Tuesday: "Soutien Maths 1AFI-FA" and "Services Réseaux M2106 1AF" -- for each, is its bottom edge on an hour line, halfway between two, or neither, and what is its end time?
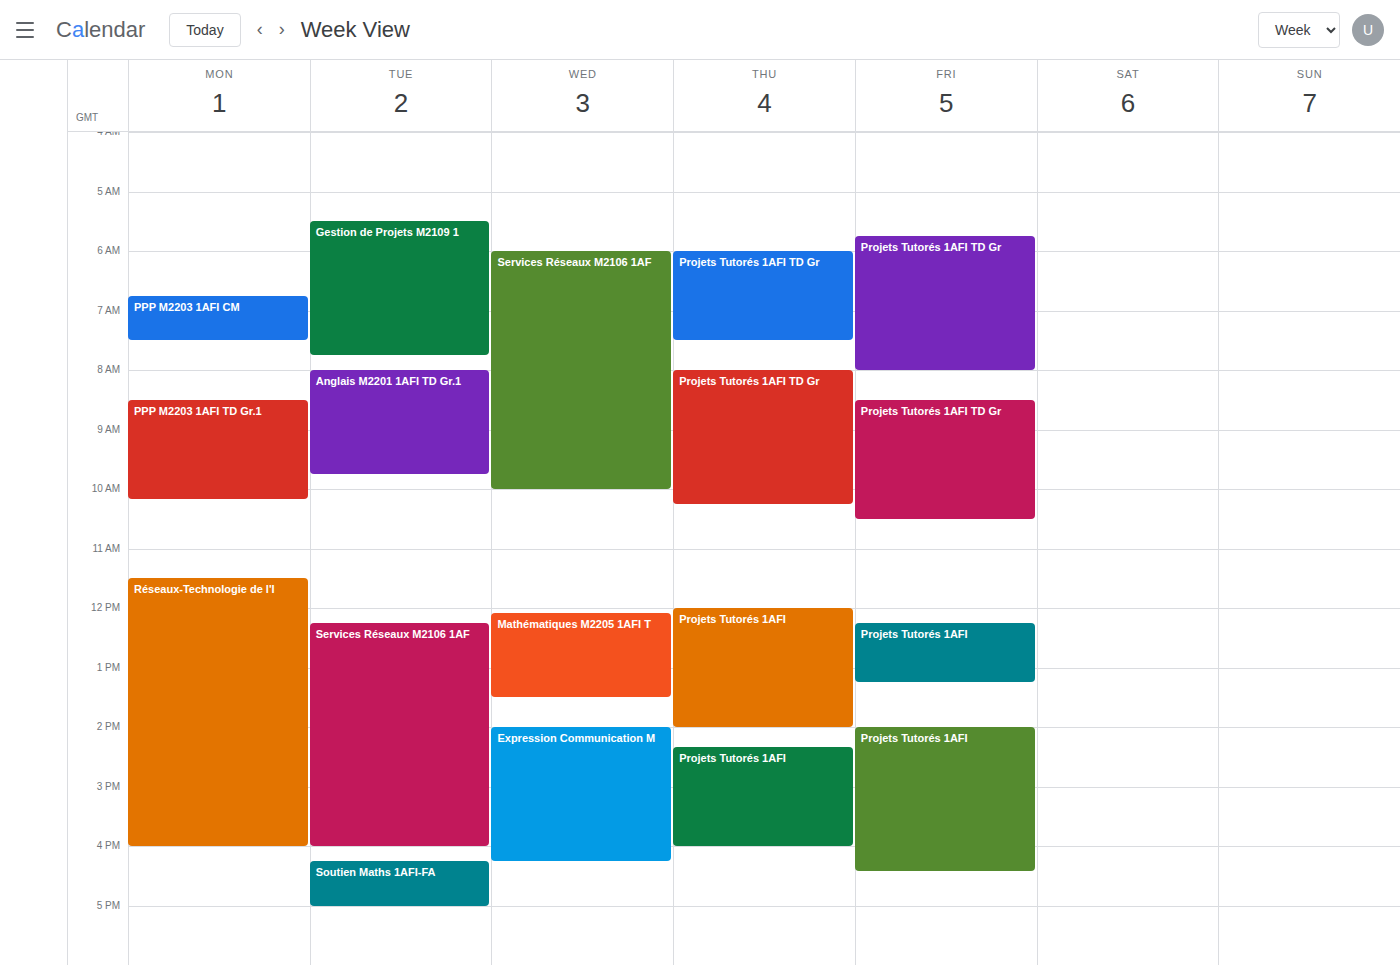
"Soutien Maths 1AFI-FA": 5:00 PM, exactly on the 5 PM line. "Services Réseaux M2106 1AF": 4:00 PM, exactly on the 4 PM line.